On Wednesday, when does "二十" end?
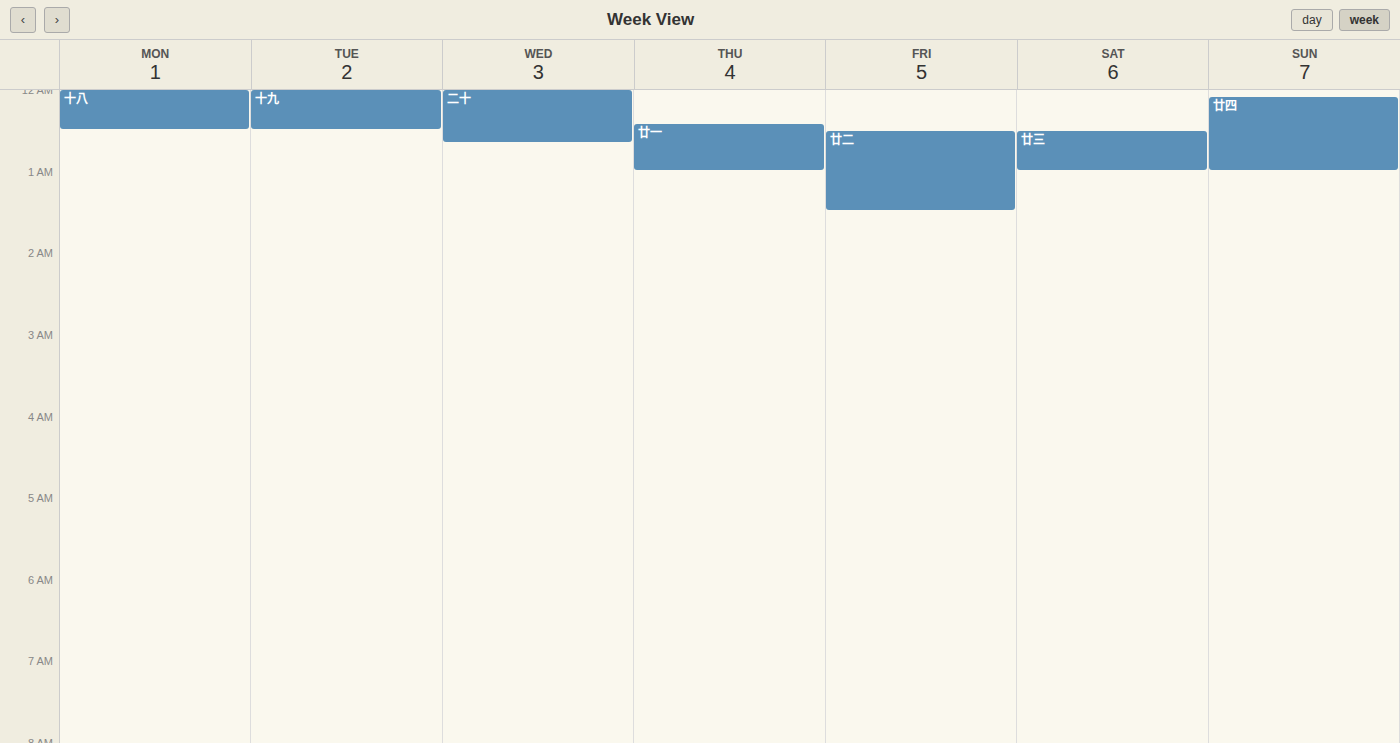
12:40 AM